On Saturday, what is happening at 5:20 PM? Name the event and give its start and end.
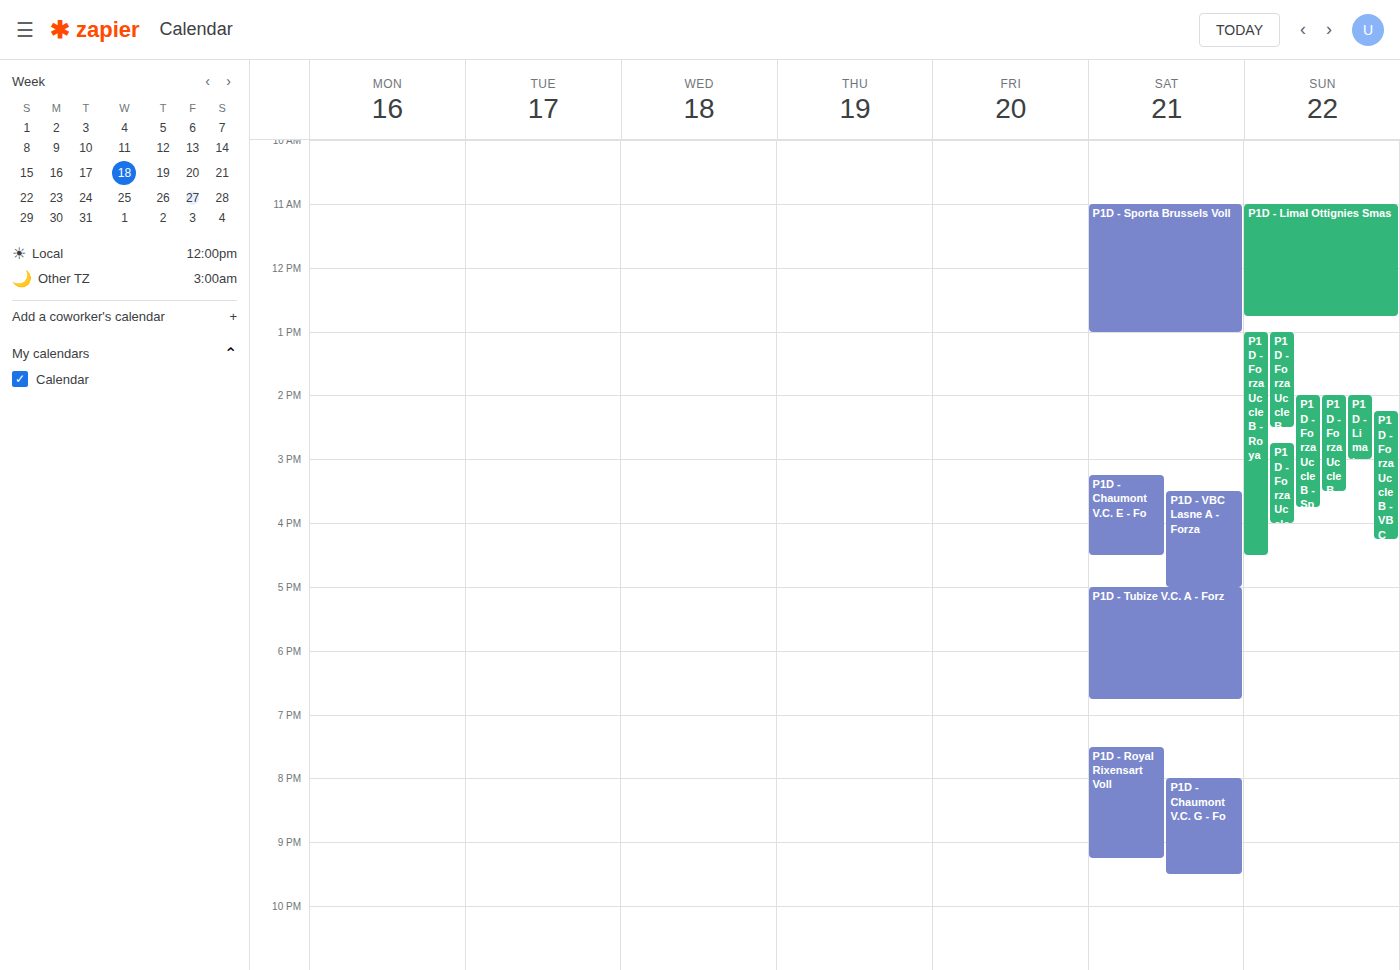
"P1D - Tubize V.C. A - Forz", 5:00 PM to 6:45 PM